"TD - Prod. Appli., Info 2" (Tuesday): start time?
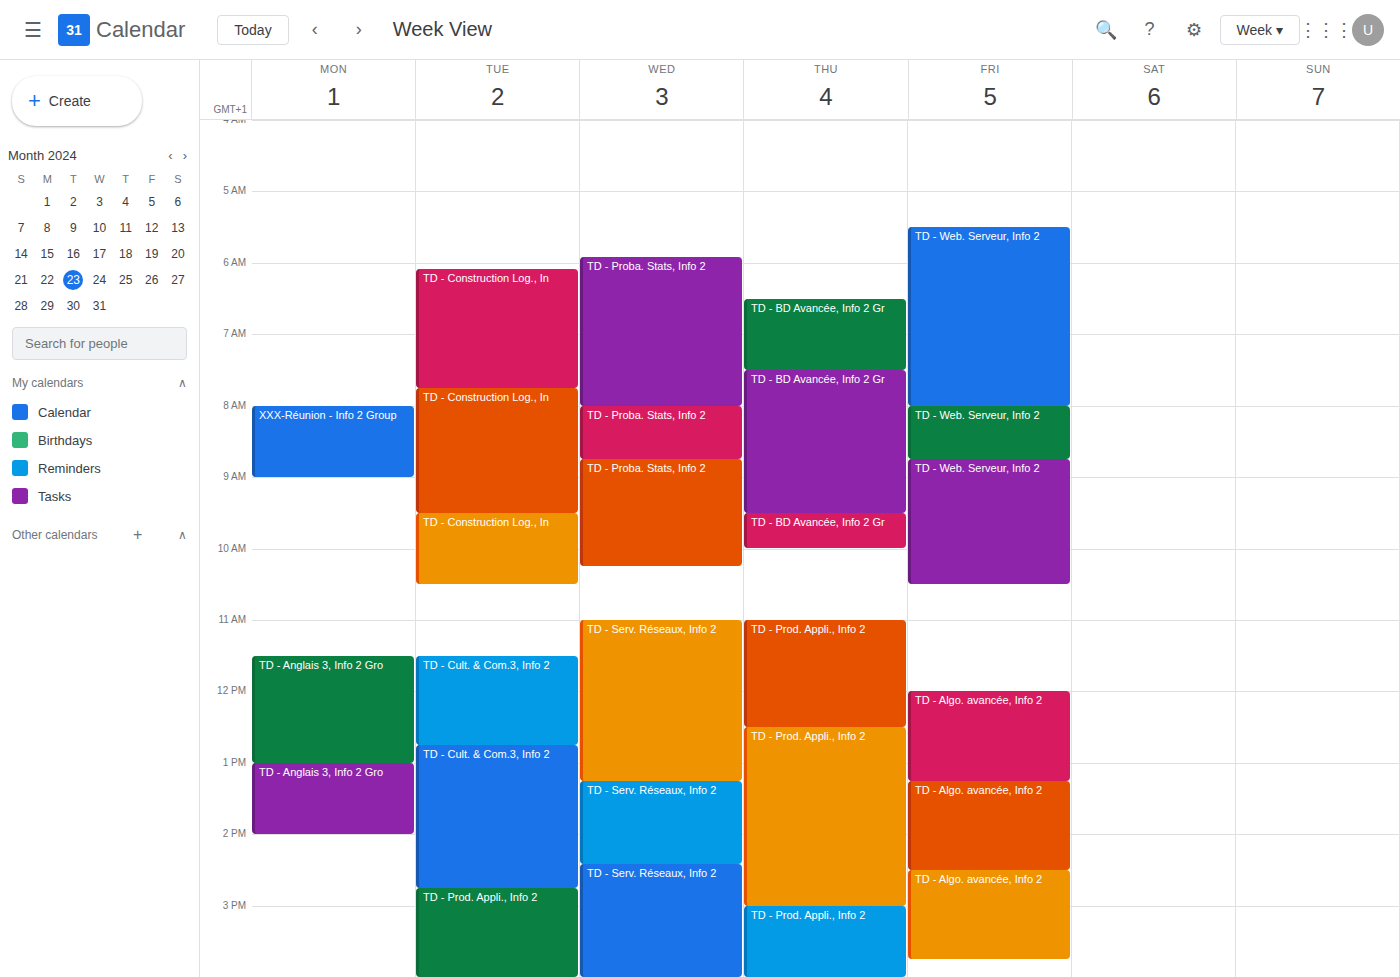
14:45